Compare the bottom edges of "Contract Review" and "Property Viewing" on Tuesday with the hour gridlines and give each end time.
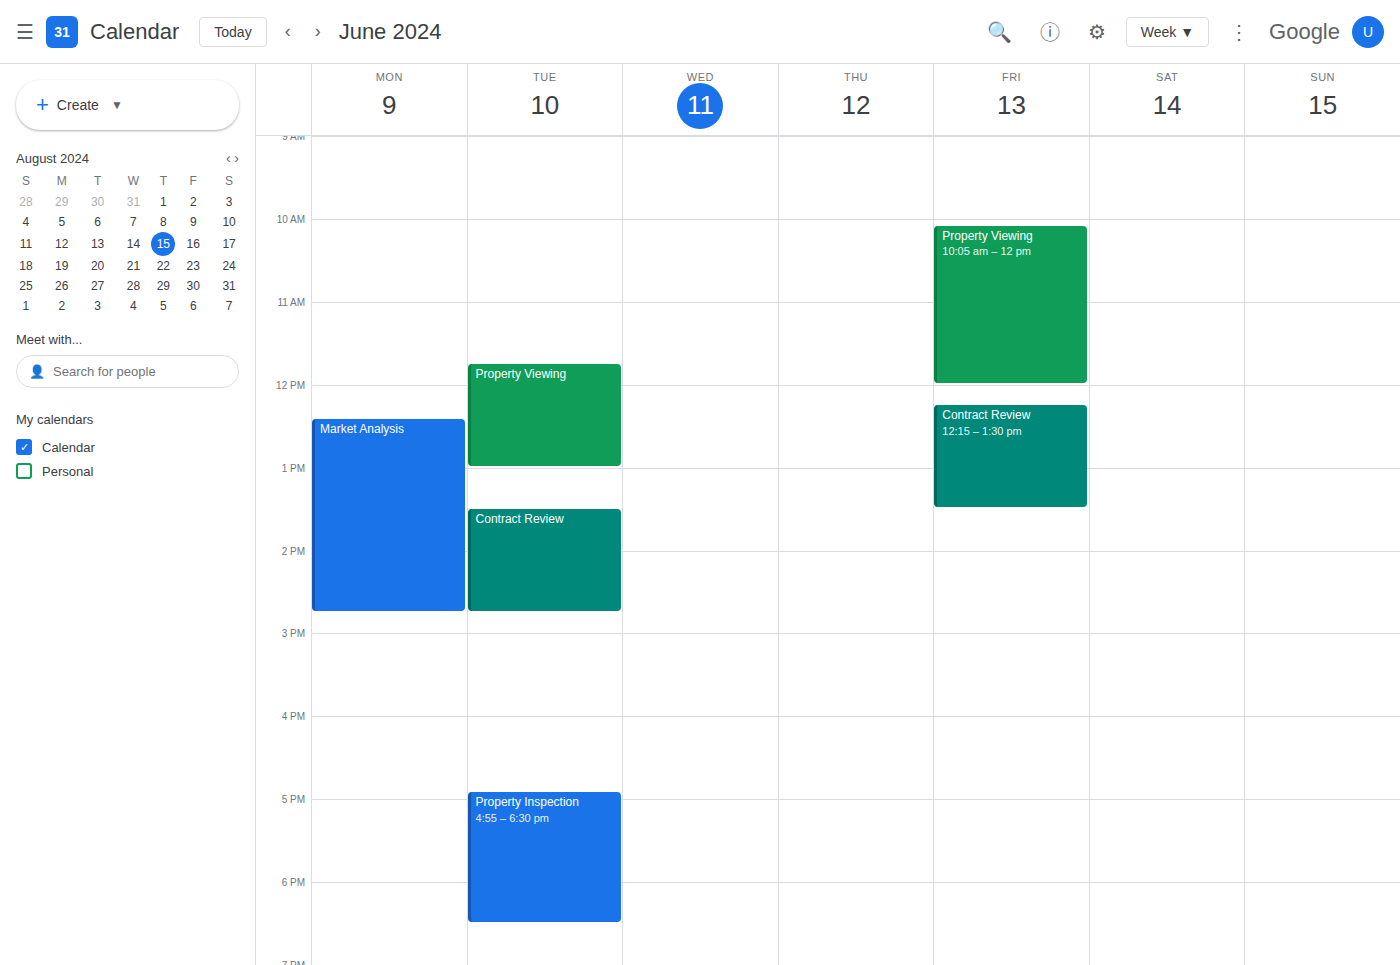
"Contract Review": 14:45, neither: three quarters of the way from the 14:00 line to the 15:00 line. "Property Viewing": 13:00, exactly on the 13:00 line.